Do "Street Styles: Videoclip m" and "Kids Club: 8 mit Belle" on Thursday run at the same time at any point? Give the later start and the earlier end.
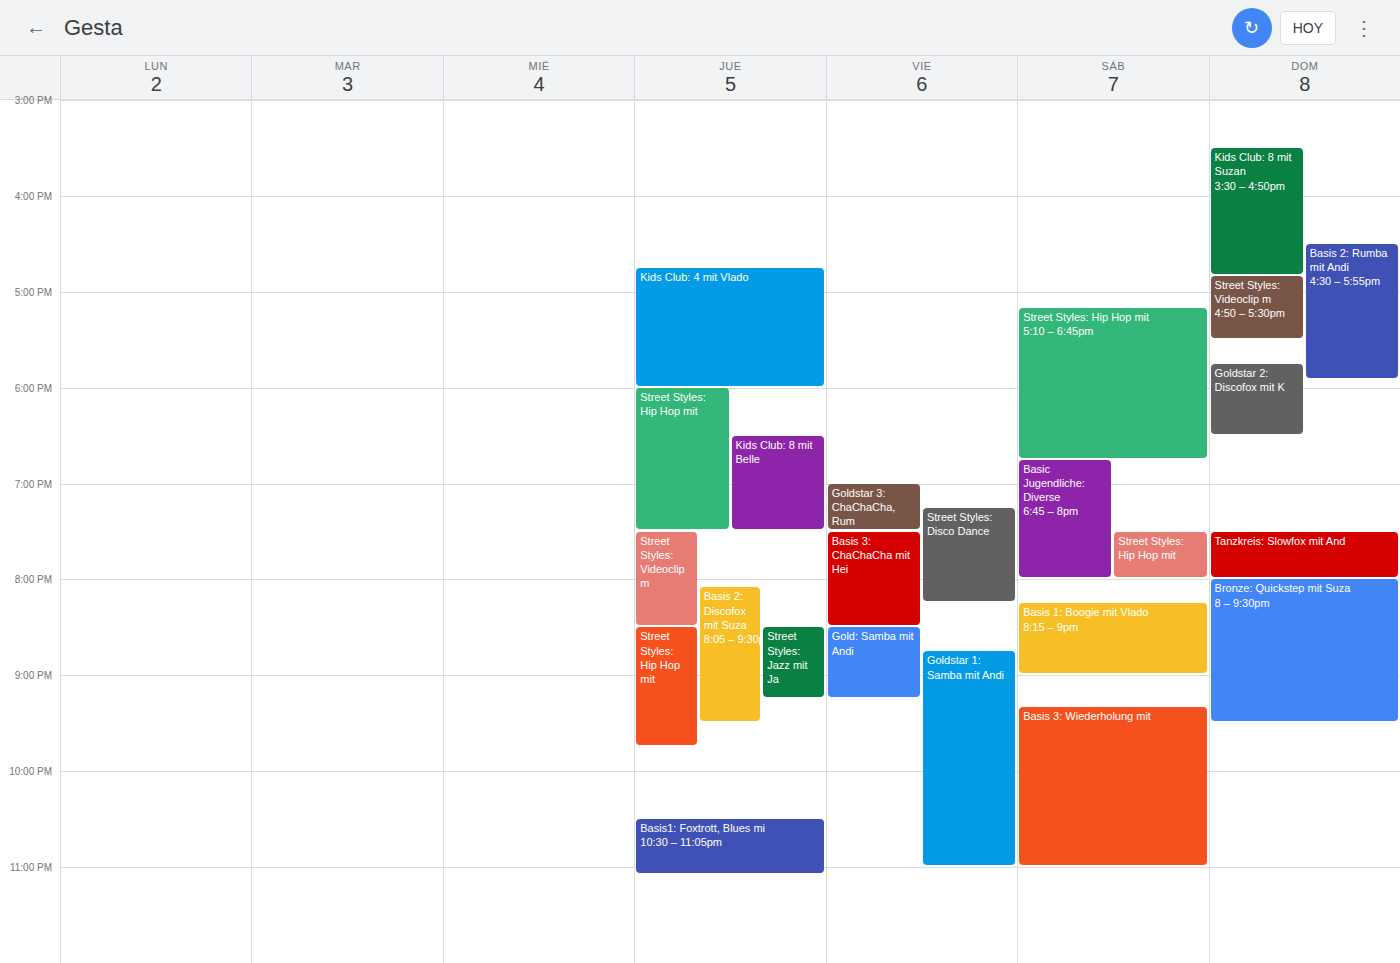
"Kids Club: 8 mit Belle" ends at 19:30, exactly when "Street Styles: Videoclip m" starts -- they touch but do not overlap.